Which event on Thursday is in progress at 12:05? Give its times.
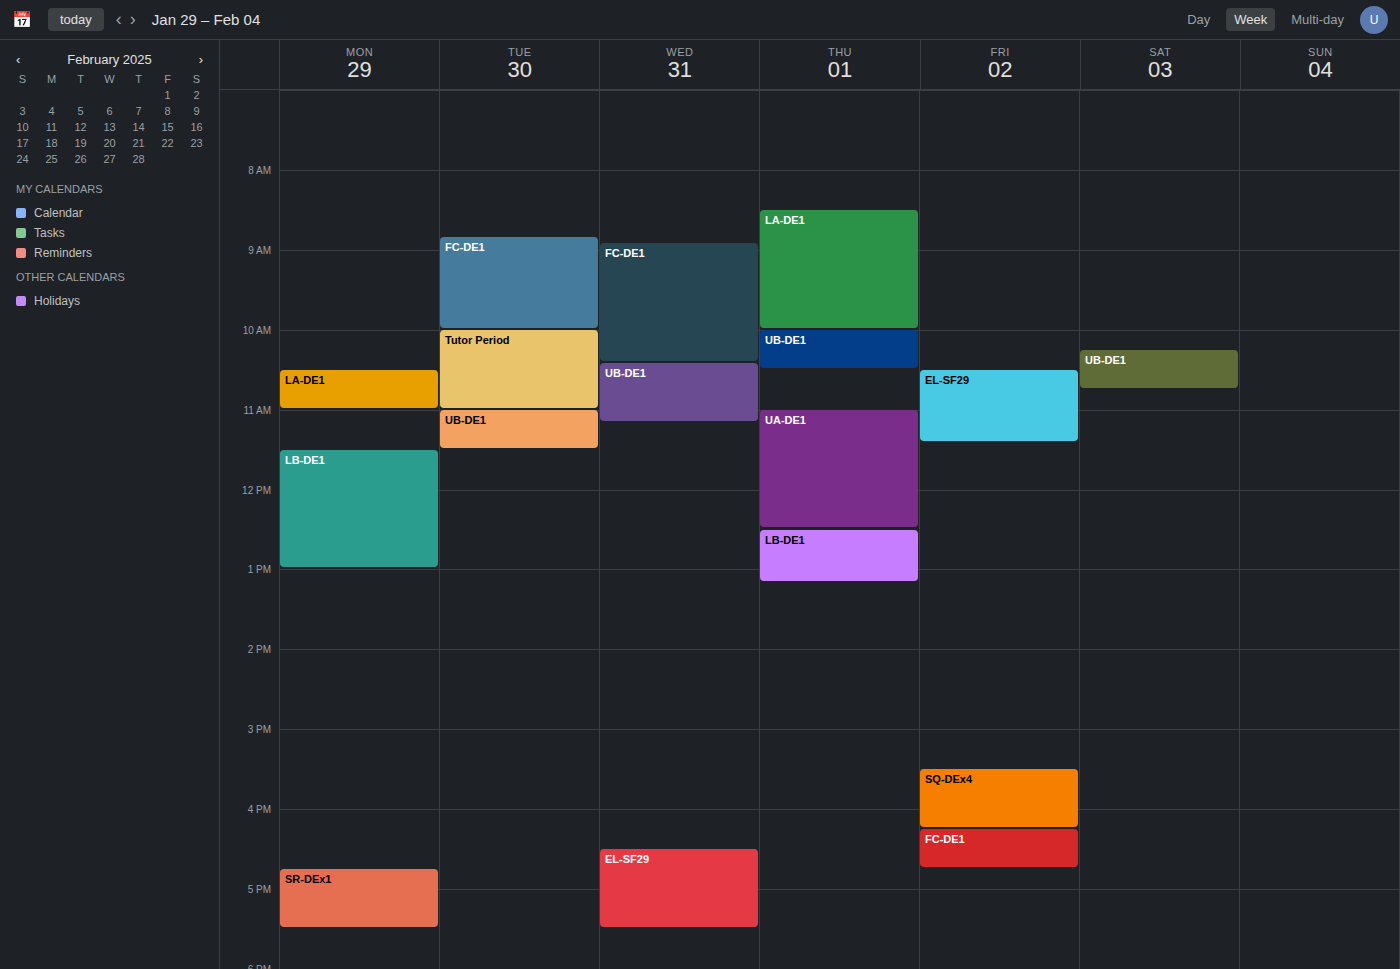
"UA-DE1", 11:00 to 12:30